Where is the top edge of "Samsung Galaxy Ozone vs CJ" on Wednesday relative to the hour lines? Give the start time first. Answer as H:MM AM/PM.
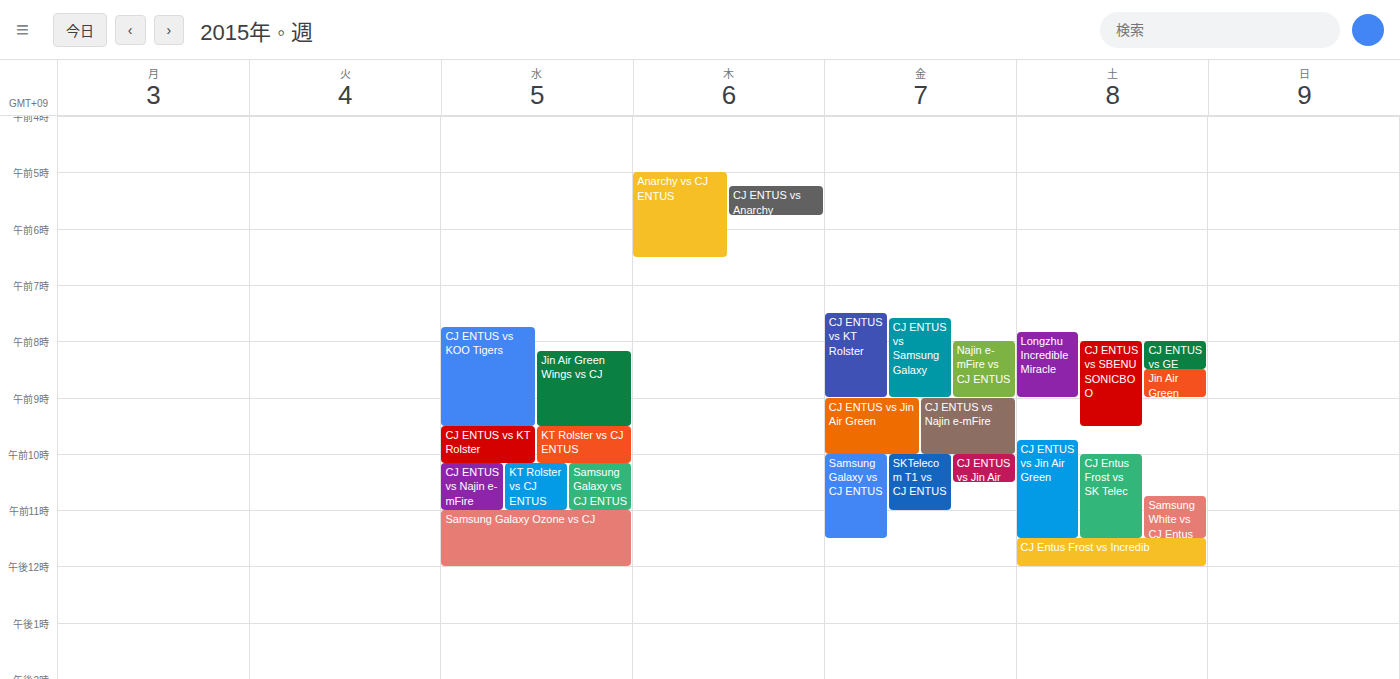
11:00 AM -- exactly on the 11 AM line.